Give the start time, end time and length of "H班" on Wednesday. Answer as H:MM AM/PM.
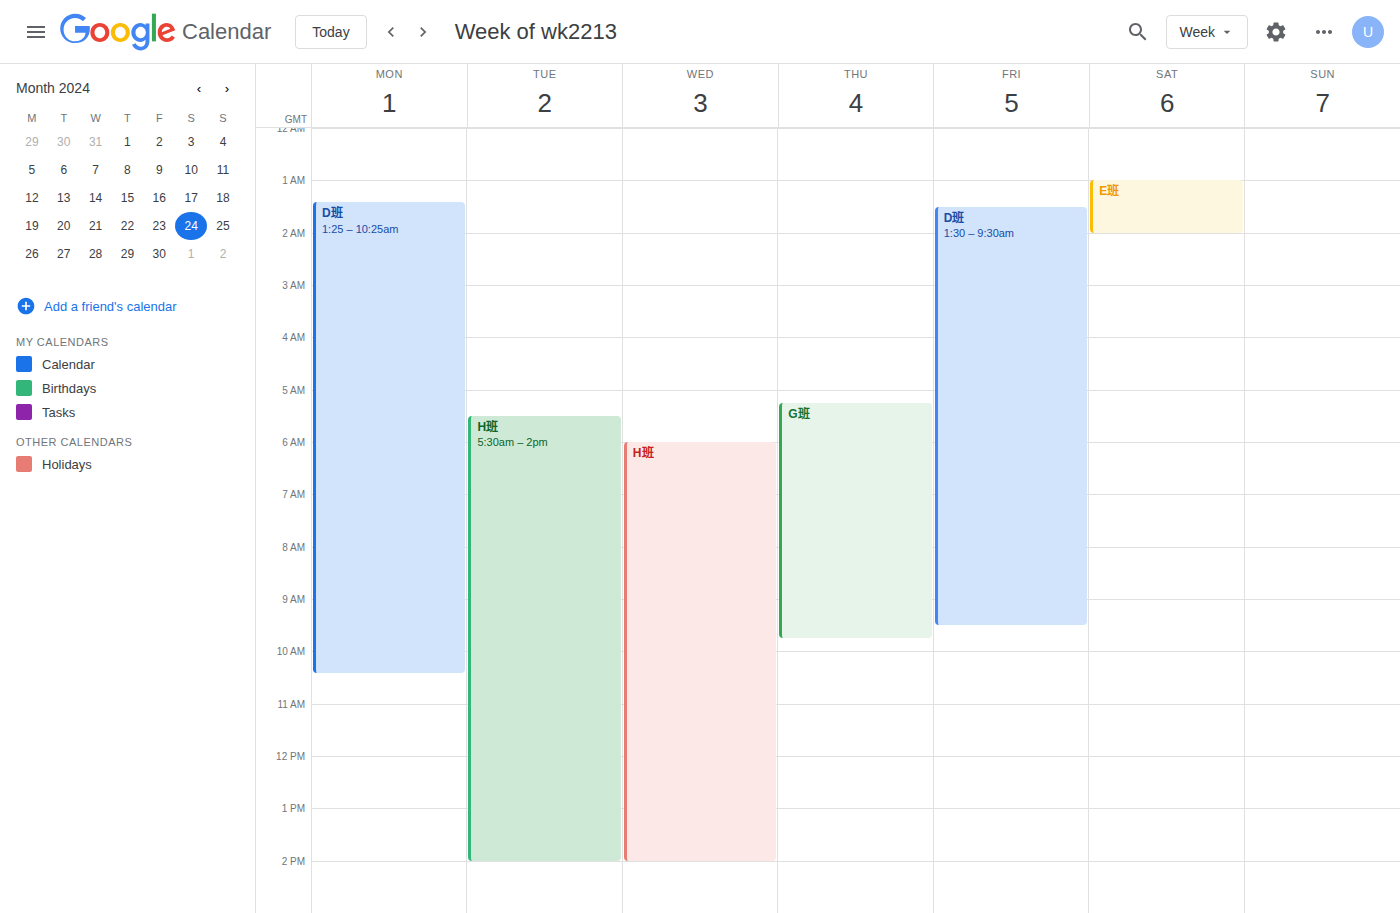
6:00 AM to 2:00 PM, 8 hours